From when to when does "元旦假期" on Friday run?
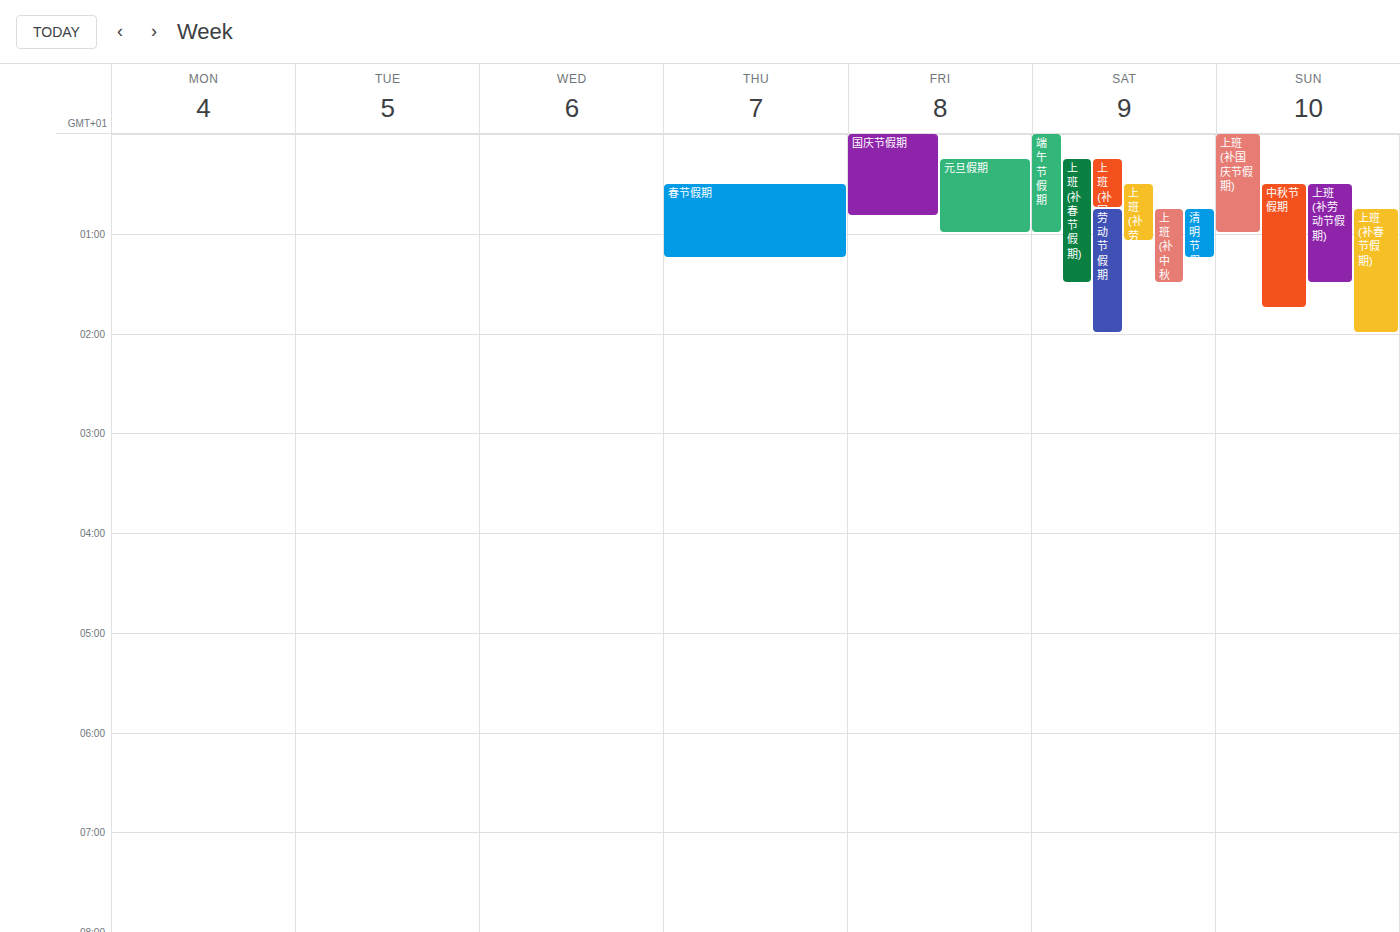
12:15 AM to 1:00 AM